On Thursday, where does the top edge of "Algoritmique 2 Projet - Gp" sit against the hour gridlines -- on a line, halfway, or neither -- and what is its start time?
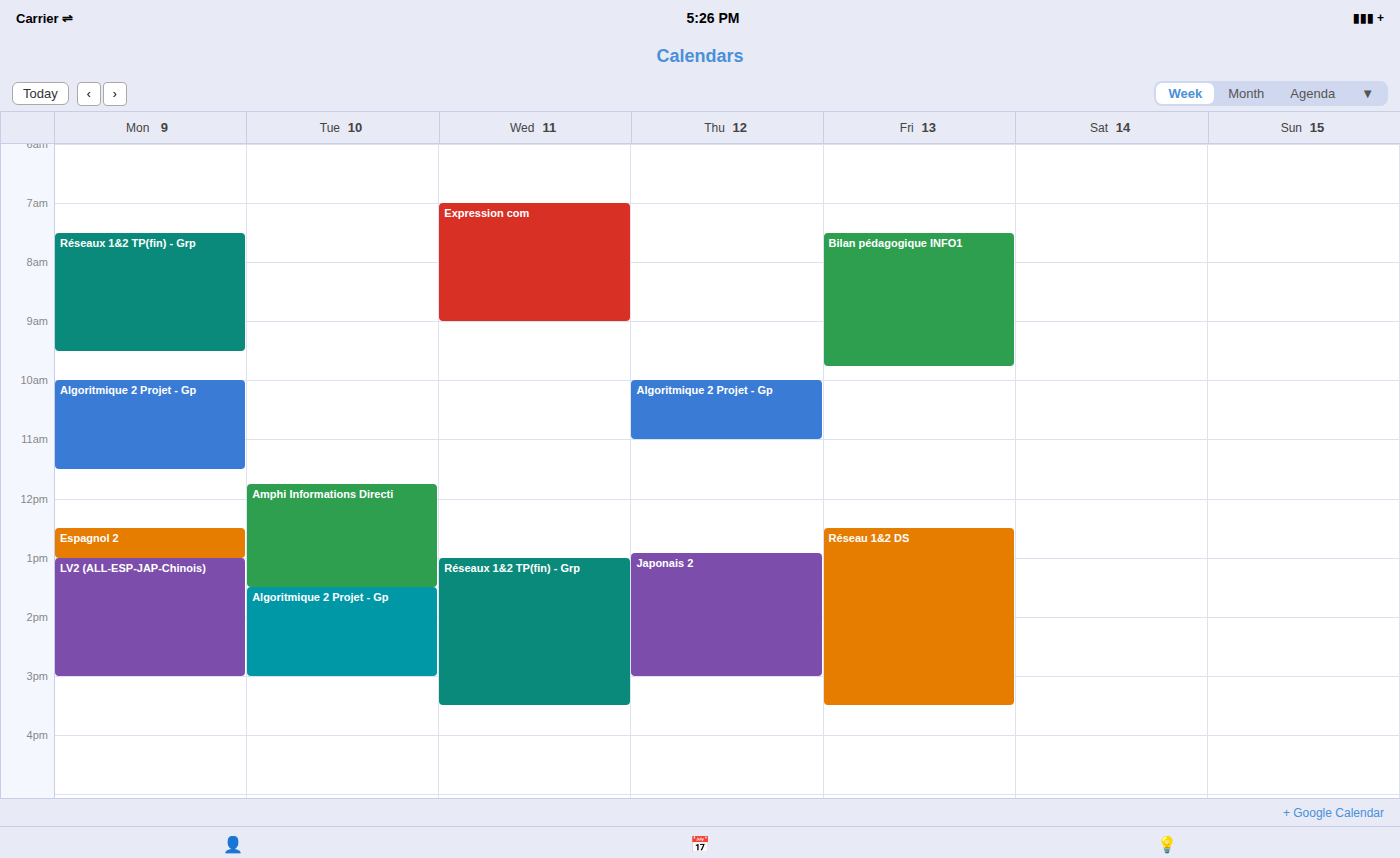
10:00 AM -- exactly on the 10 AM line.